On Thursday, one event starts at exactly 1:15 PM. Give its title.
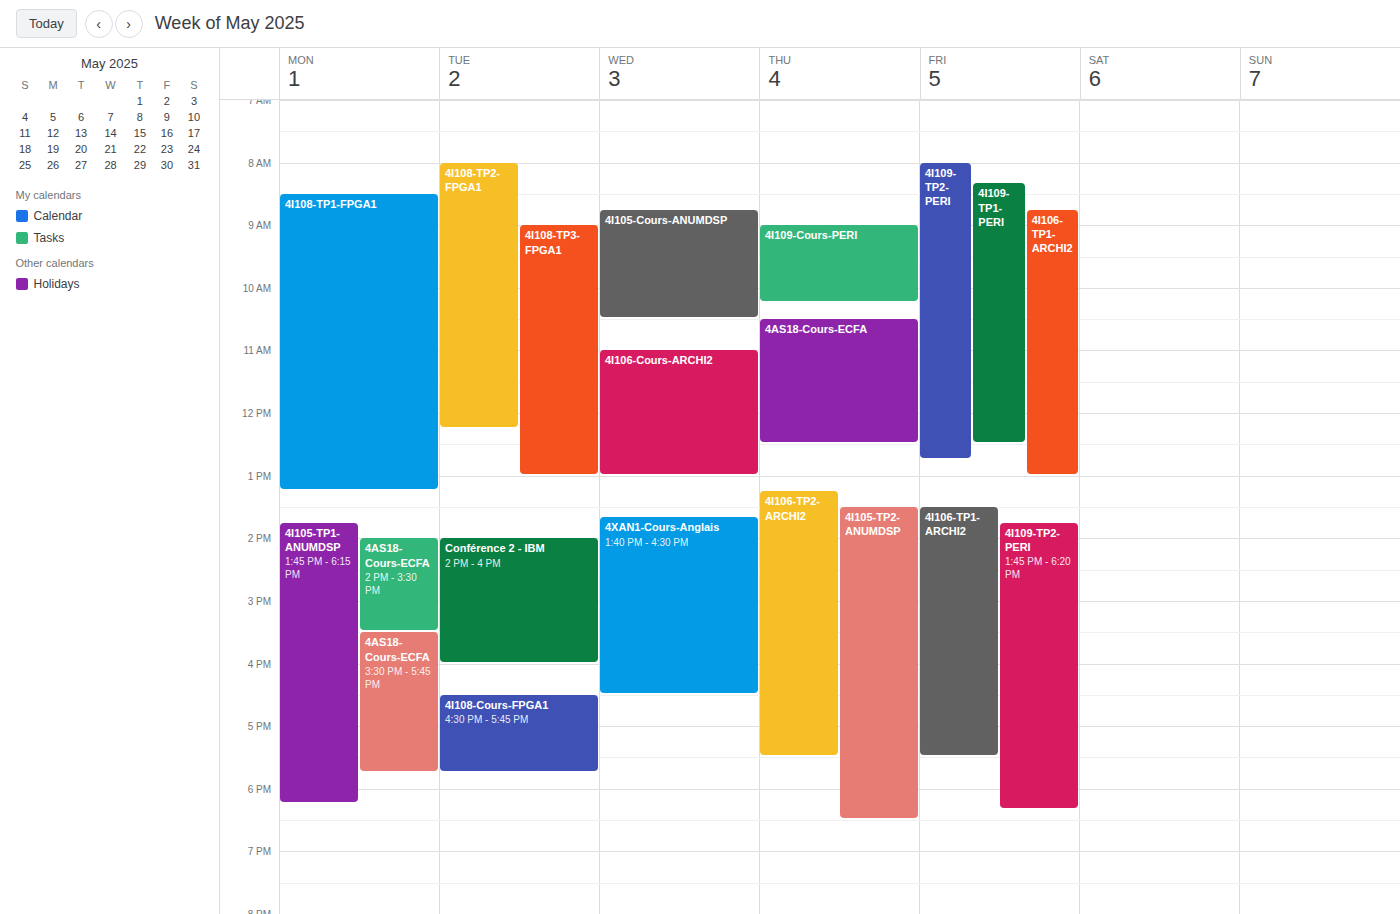
"4I106-TP2-ARCHI2"